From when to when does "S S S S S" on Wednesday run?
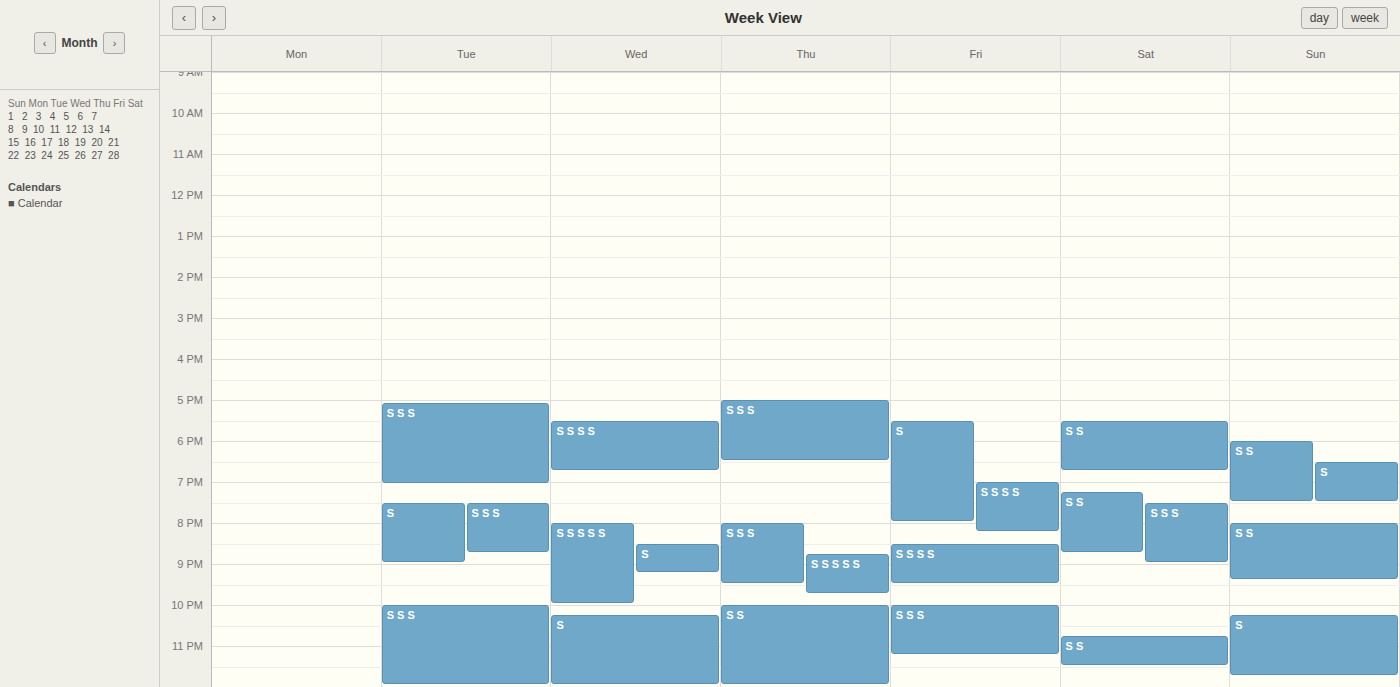
8:00 PM to 10:00 PM